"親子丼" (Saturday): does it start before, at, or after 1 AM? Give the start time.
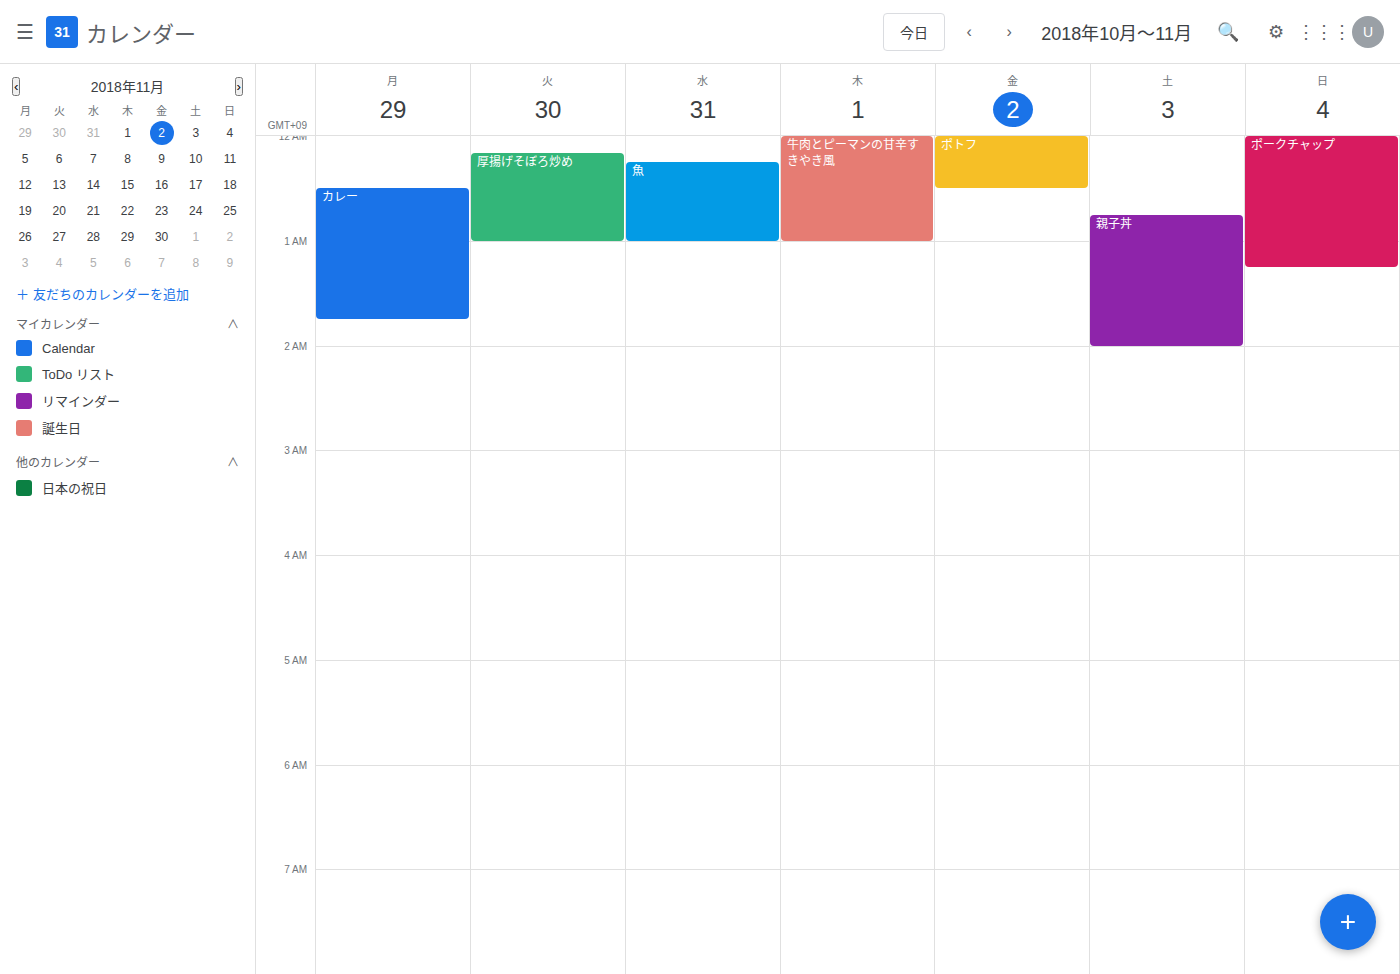
12:45 AM -- before 1 AM, 15 minutes above the 1 AM line.